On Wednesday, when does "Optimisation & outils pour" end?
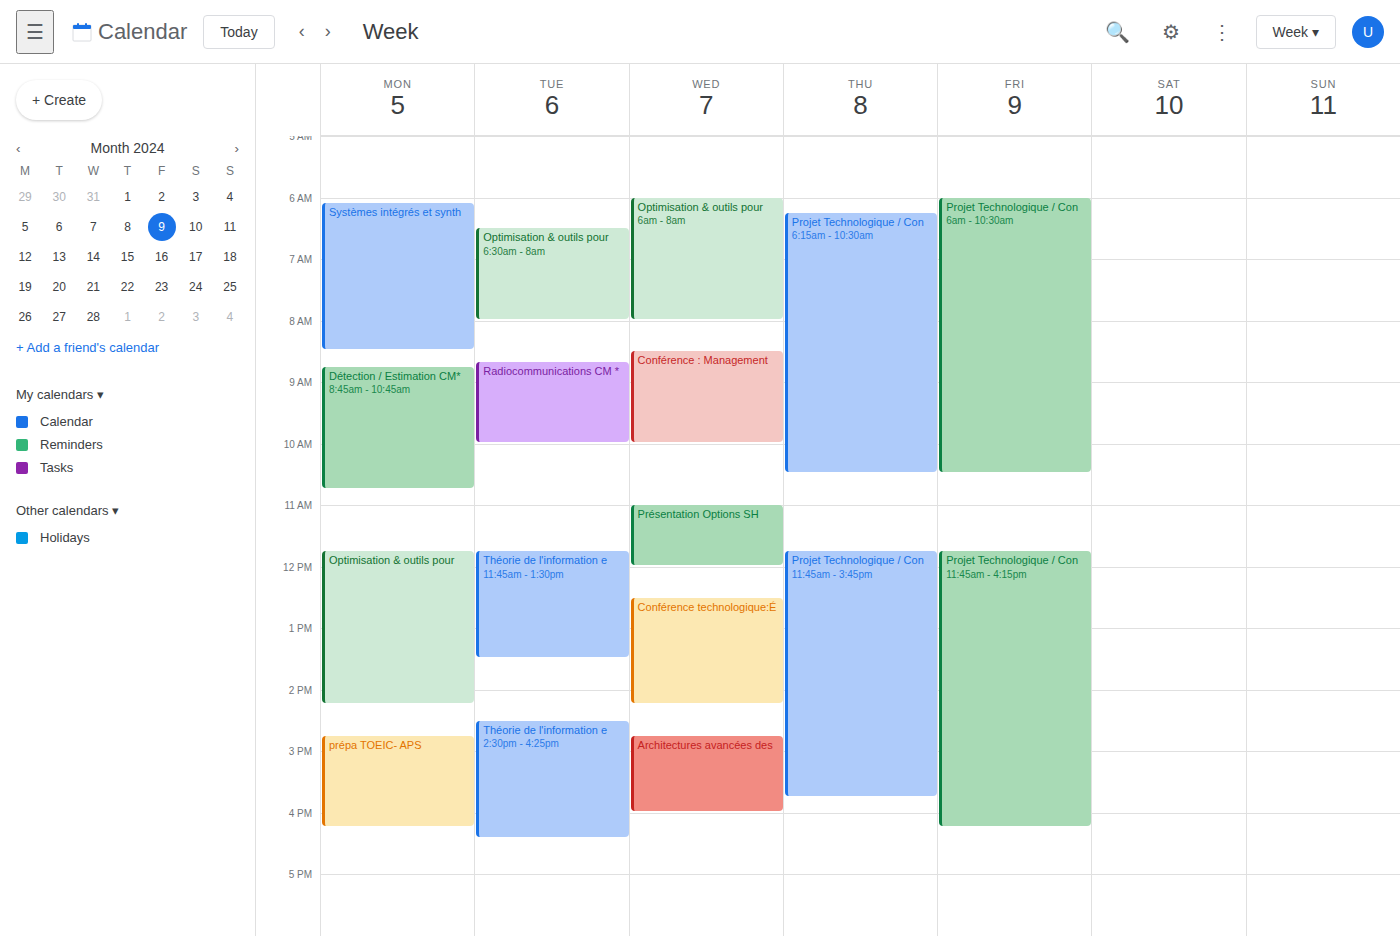
8:00 AM